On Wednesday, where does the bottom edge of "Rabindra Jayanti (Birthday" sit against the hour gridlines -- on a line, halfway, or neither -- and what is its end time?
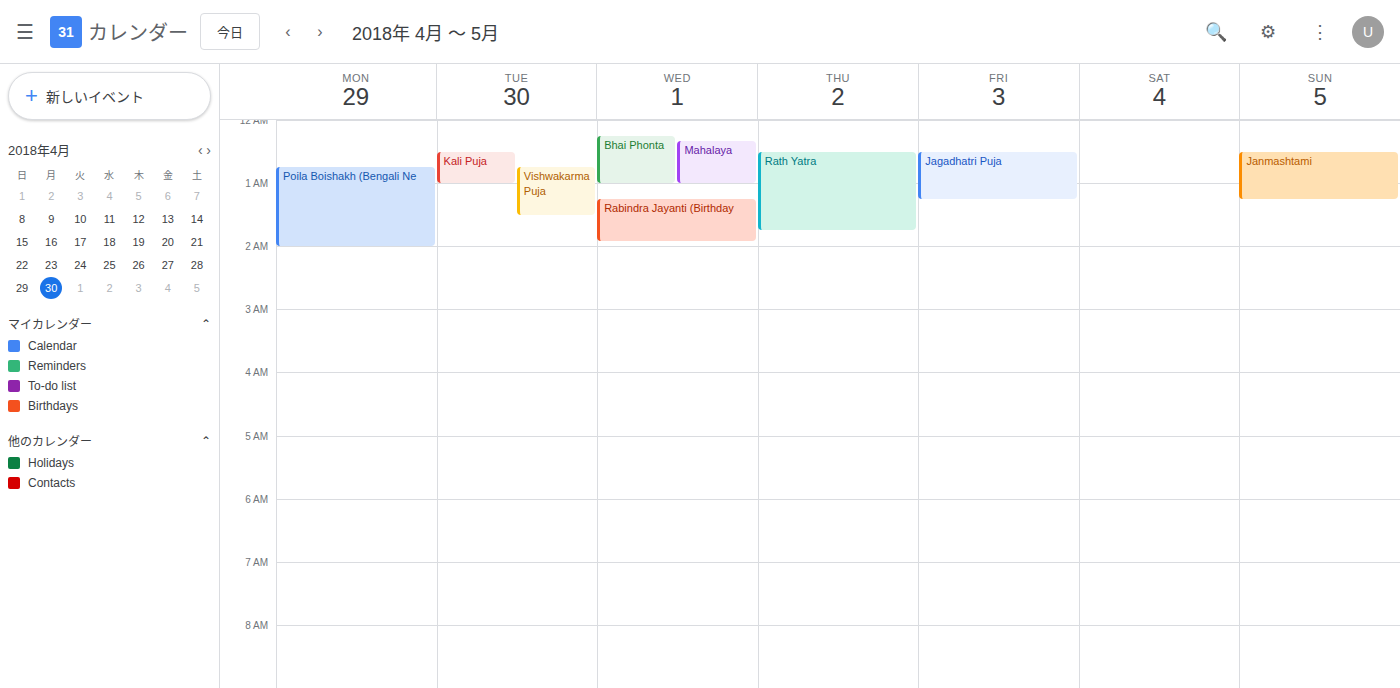
01:55 -- neither: 55 minutes below the 01:00 line and 5 minutes above the 02:00 line.